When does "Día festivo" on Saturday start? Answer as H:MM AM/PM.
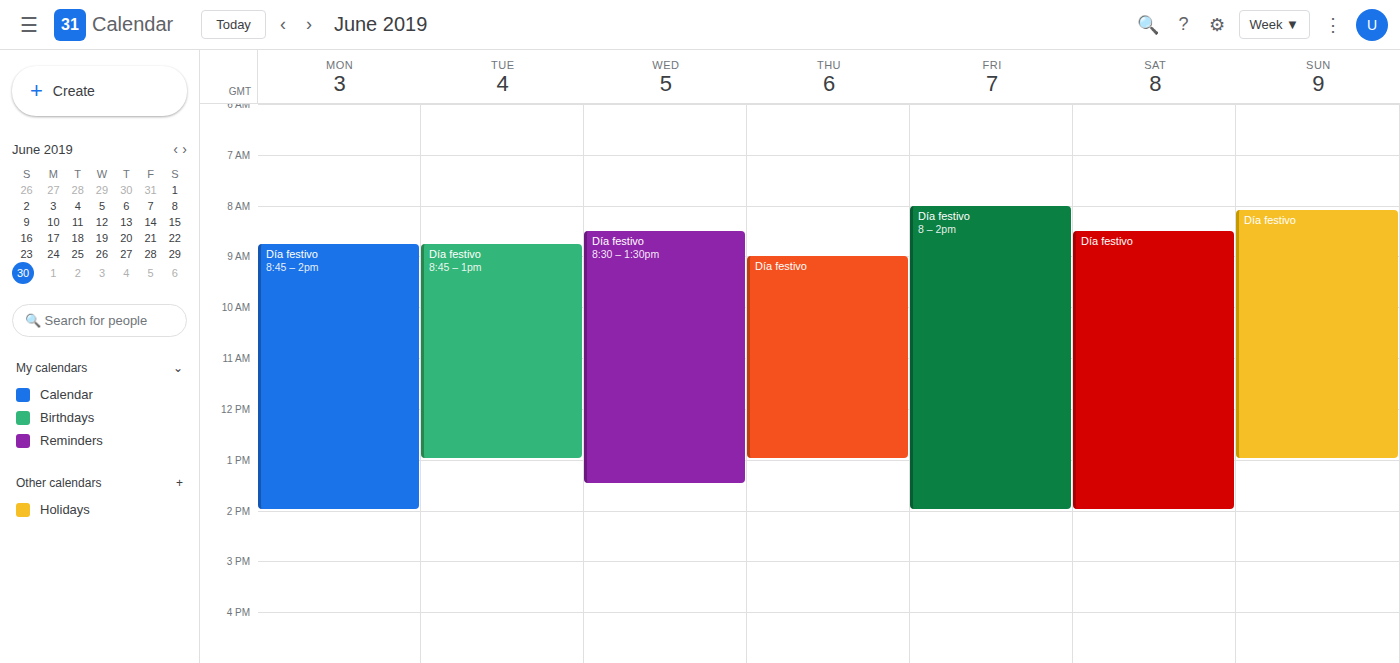
8:30 AM